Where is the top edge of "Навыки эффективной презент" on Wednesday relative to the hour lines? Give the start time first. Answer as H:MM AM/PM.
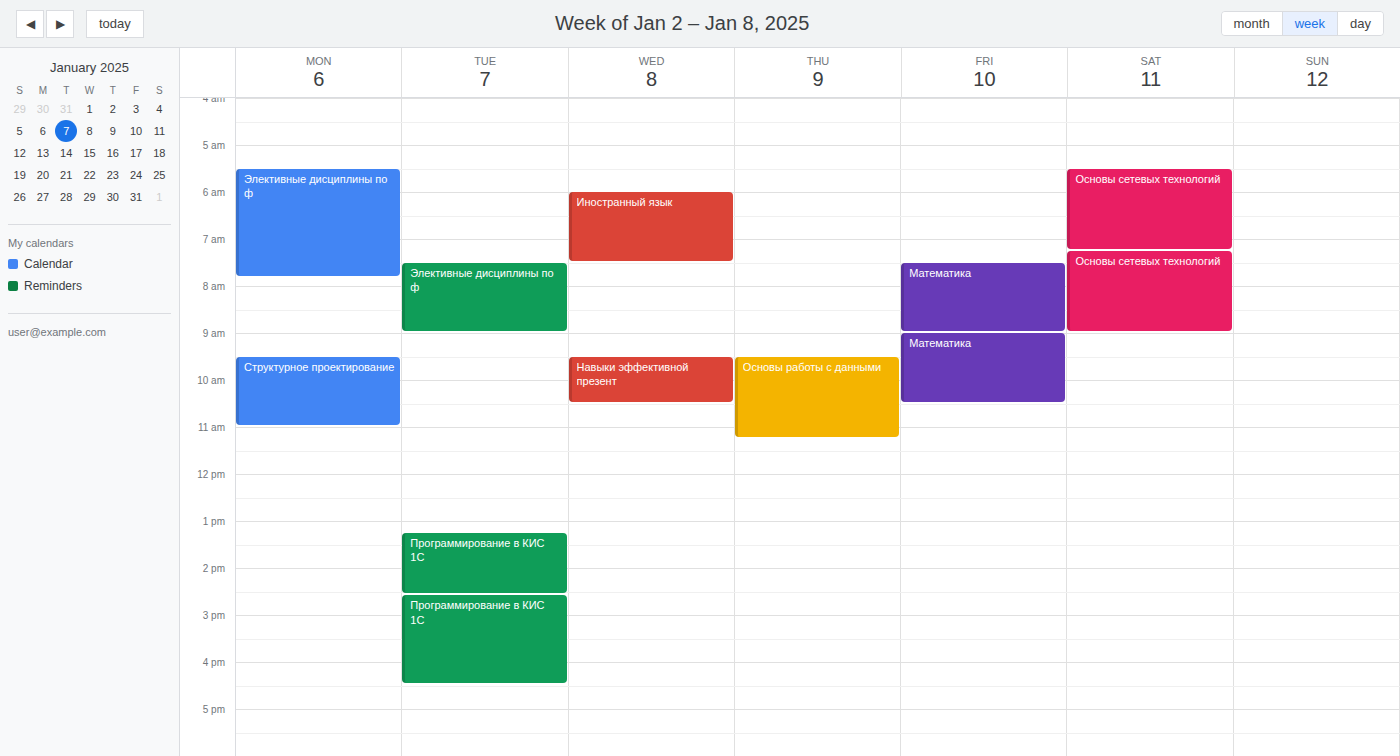
9:30 AM -- halfway between the 9 AM and 10 AM lines.